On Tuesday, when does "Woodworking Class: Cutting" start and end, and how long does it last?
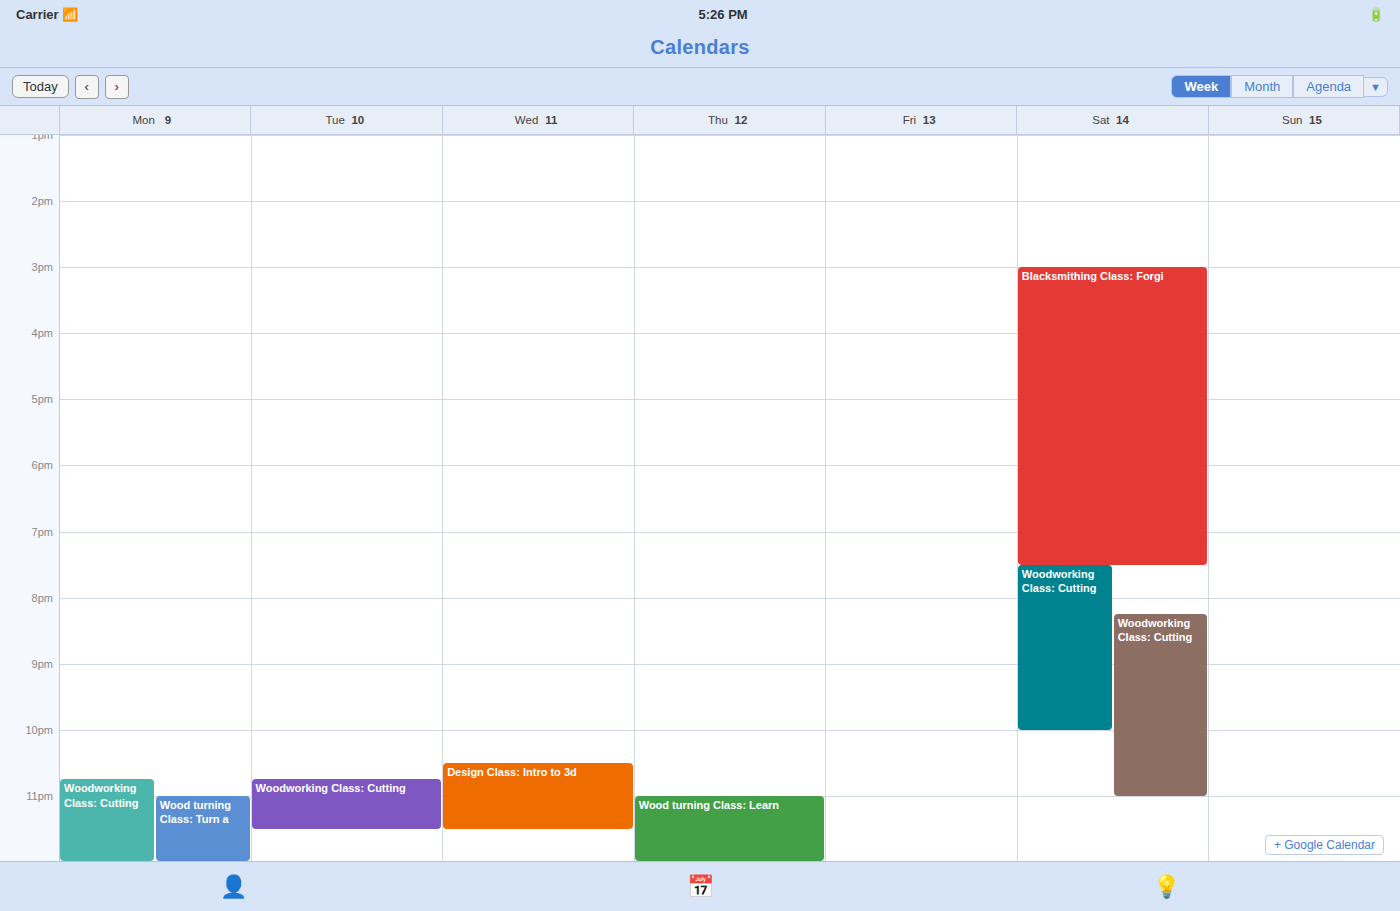
22:45 to 23:30, 45 minutes